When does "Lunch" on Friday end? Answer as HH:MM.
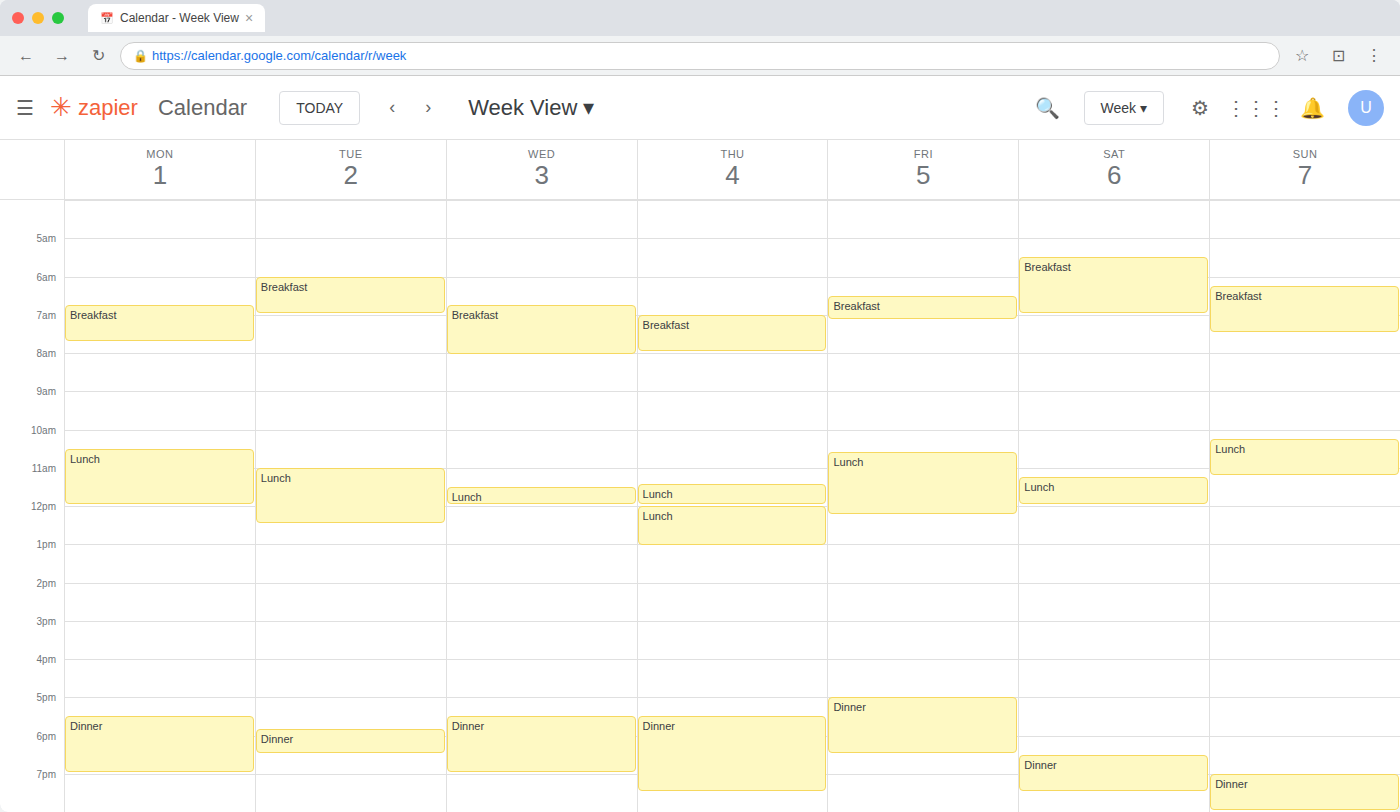
12:15